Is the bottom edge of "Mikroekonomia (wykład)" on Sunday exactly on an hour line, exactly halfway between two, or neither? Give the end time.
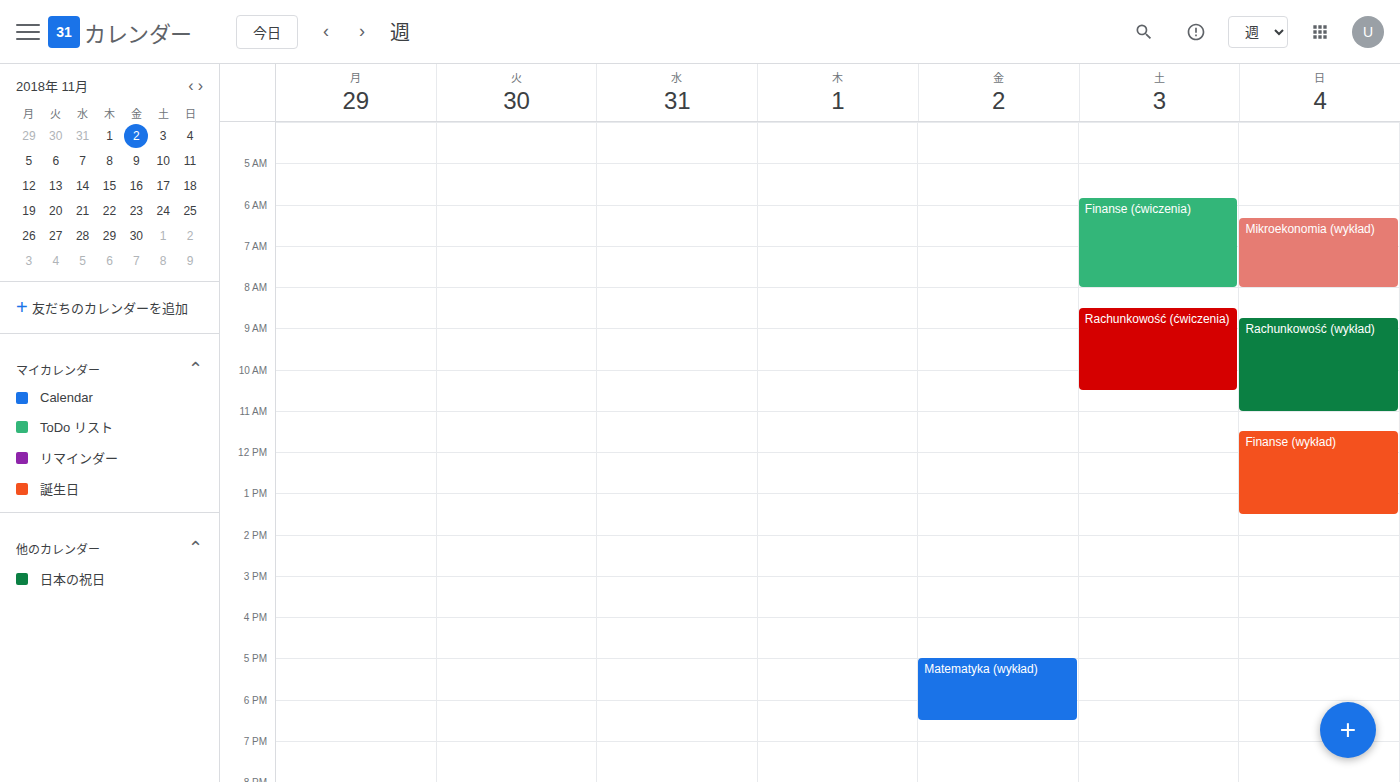
8:00 AM -- exactly on the 8 AM line.